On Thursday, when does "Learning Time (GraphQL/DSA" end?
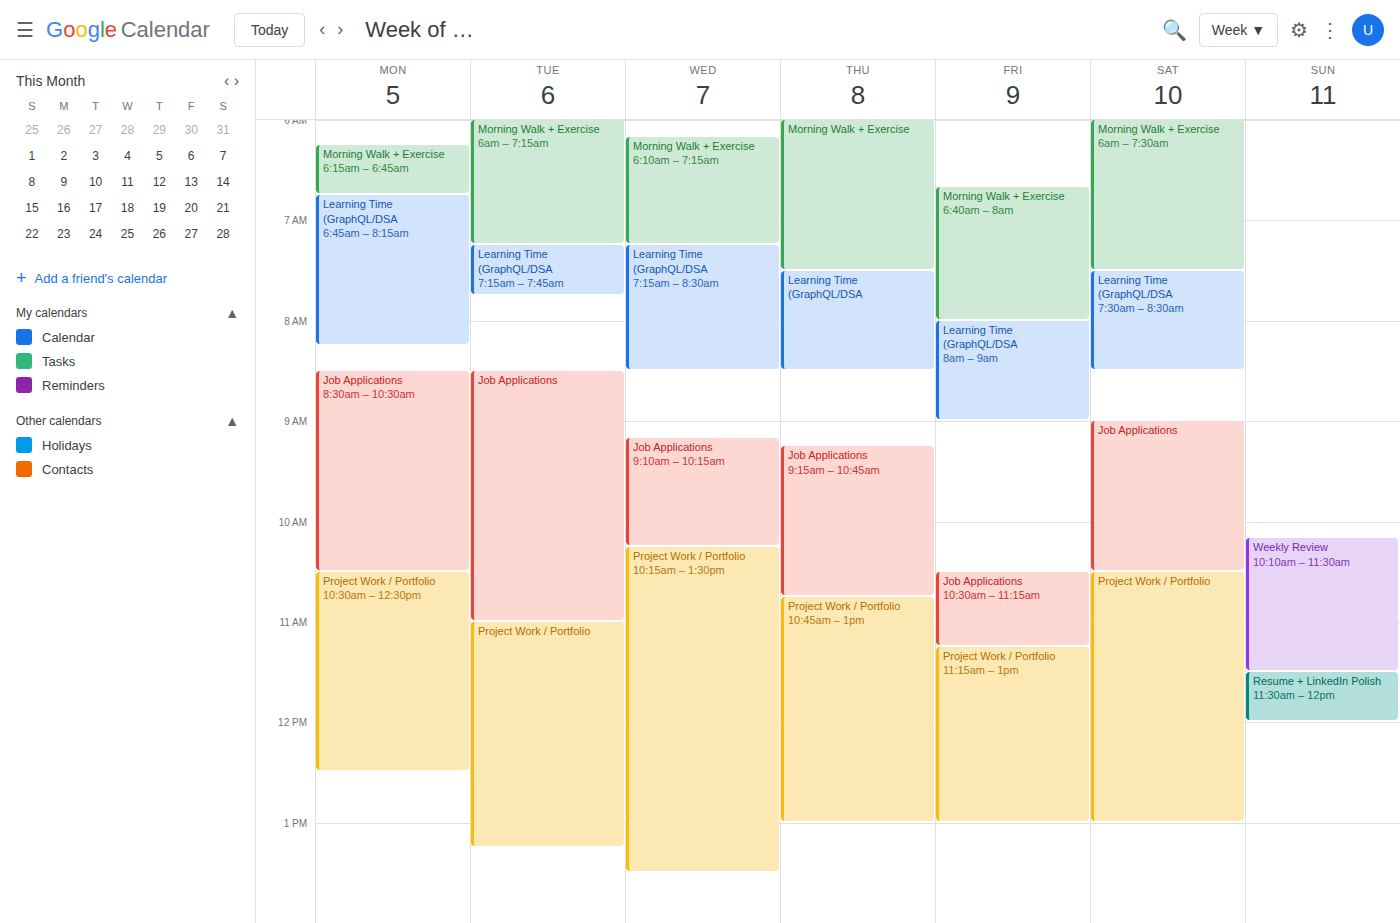
8:30 AM